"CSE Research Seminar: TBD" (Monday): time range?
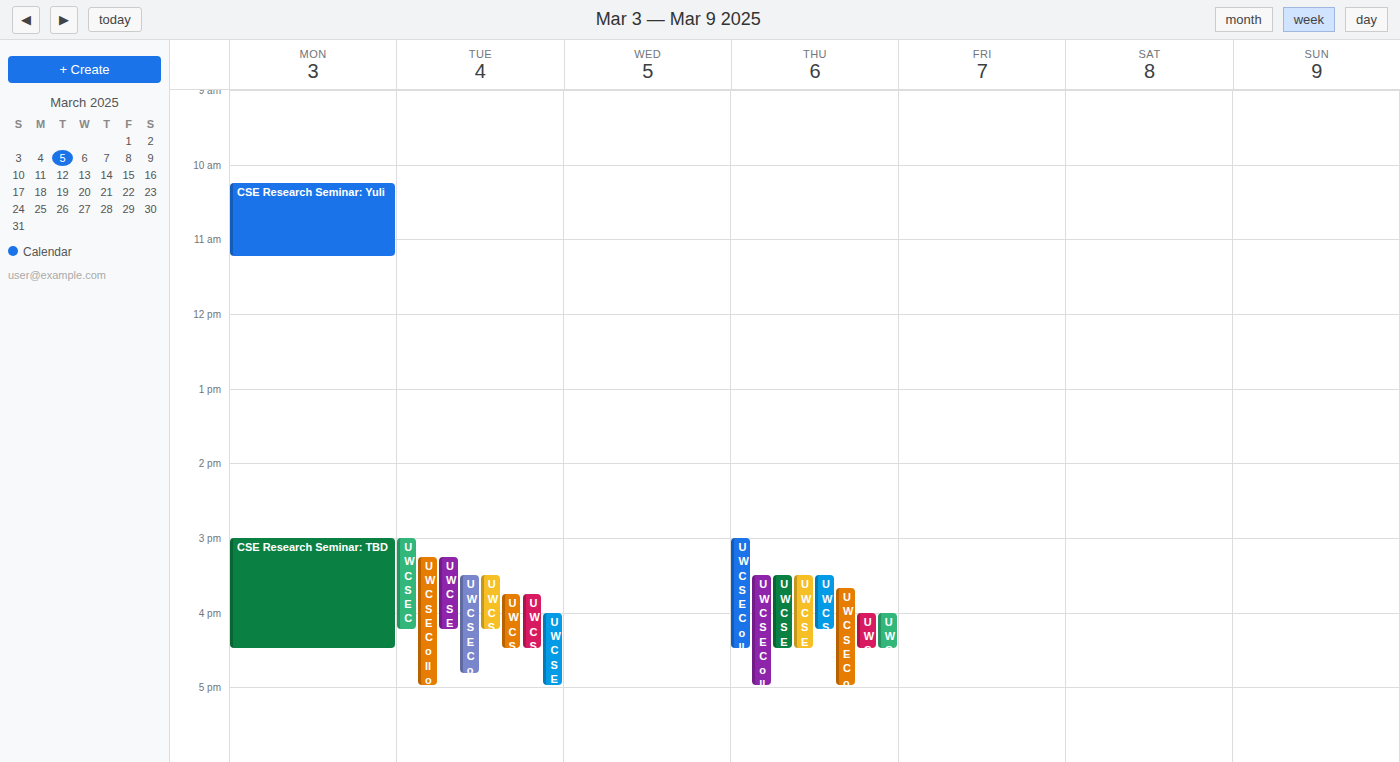
3:00 PM to 4:30 PM